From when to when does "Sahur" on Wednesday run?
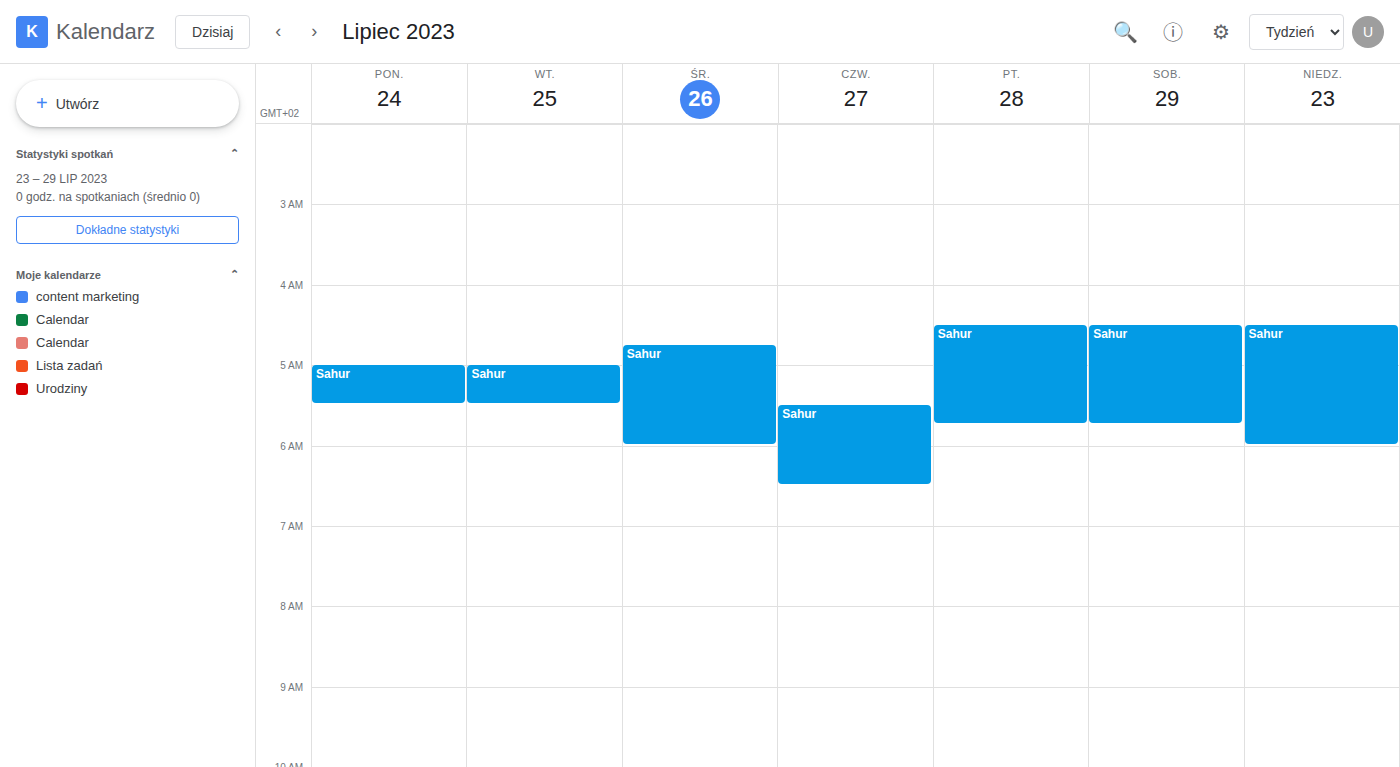
4:45 AM to 6:00 AM